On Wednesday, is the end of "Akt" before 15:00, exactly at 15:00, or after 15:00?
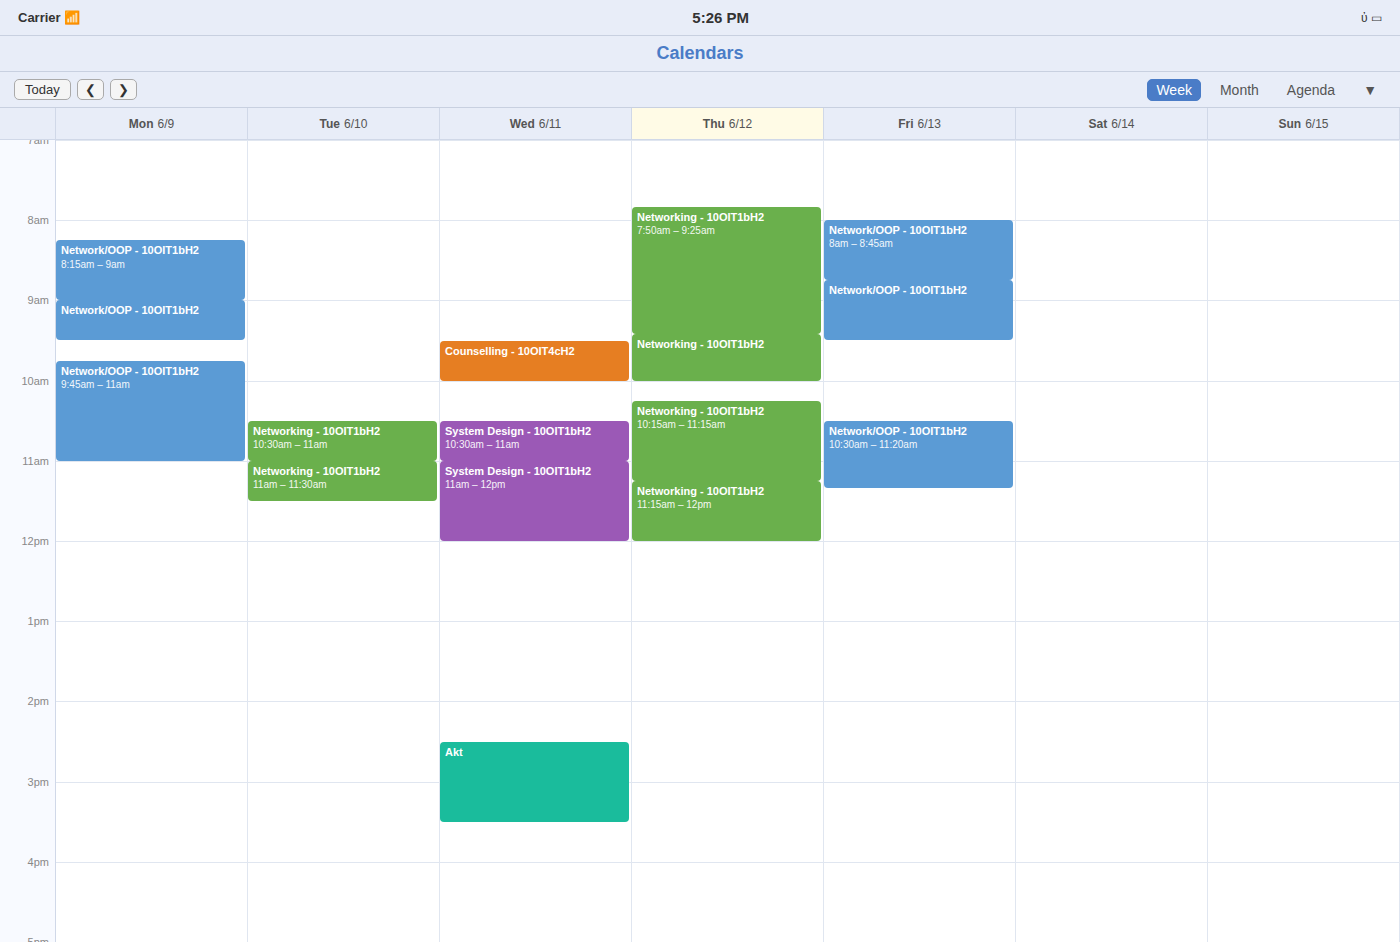
15:30 -- after 15:00, 30 minutes below the 15:00 line.